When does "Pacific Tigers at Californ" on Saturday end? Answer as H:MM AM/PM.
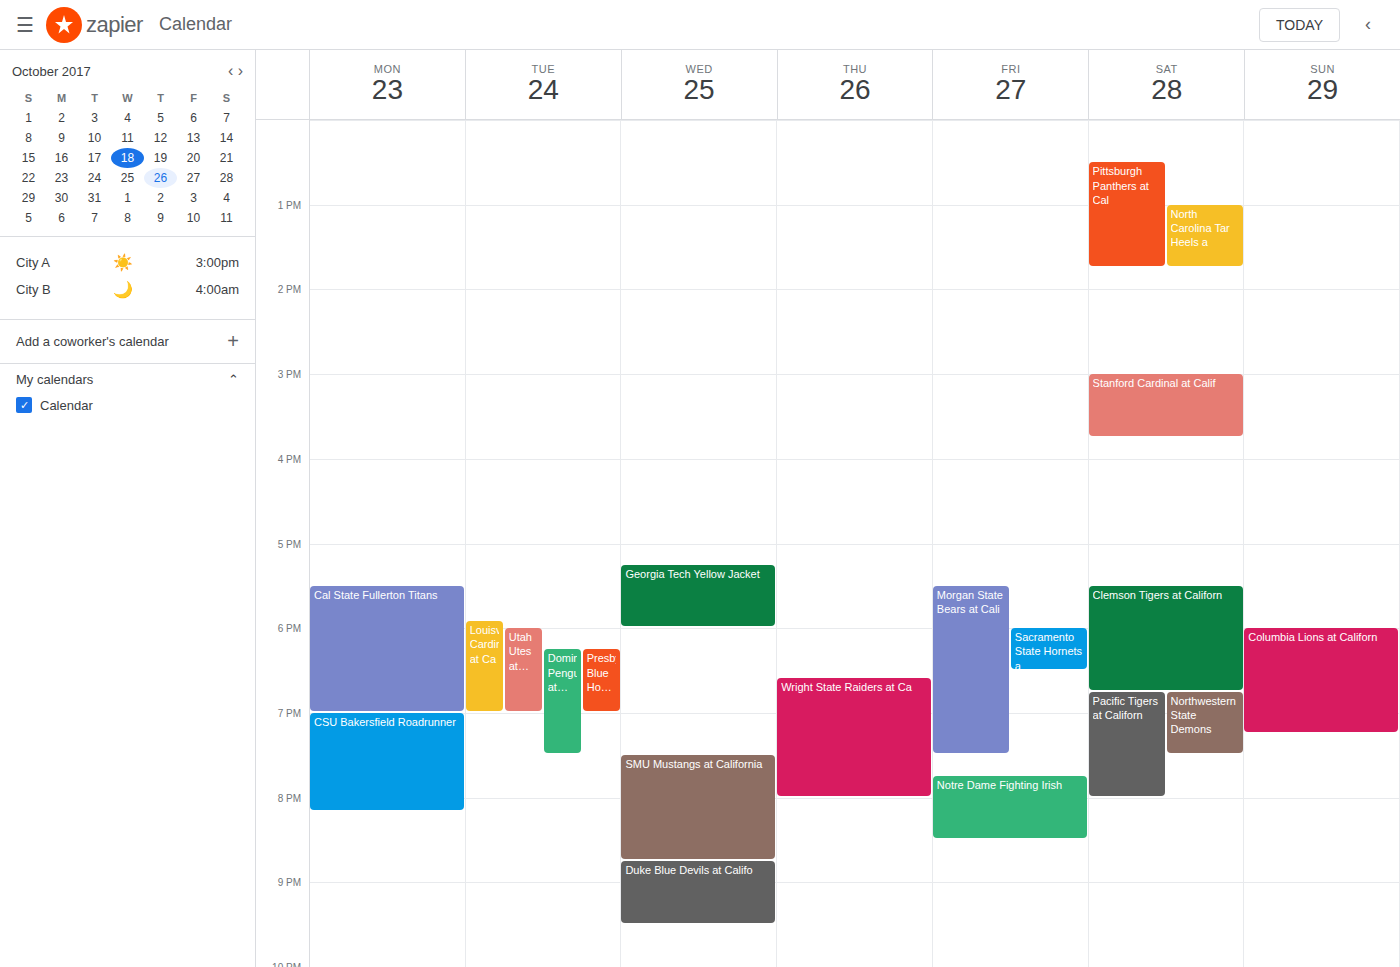
8:00 PM